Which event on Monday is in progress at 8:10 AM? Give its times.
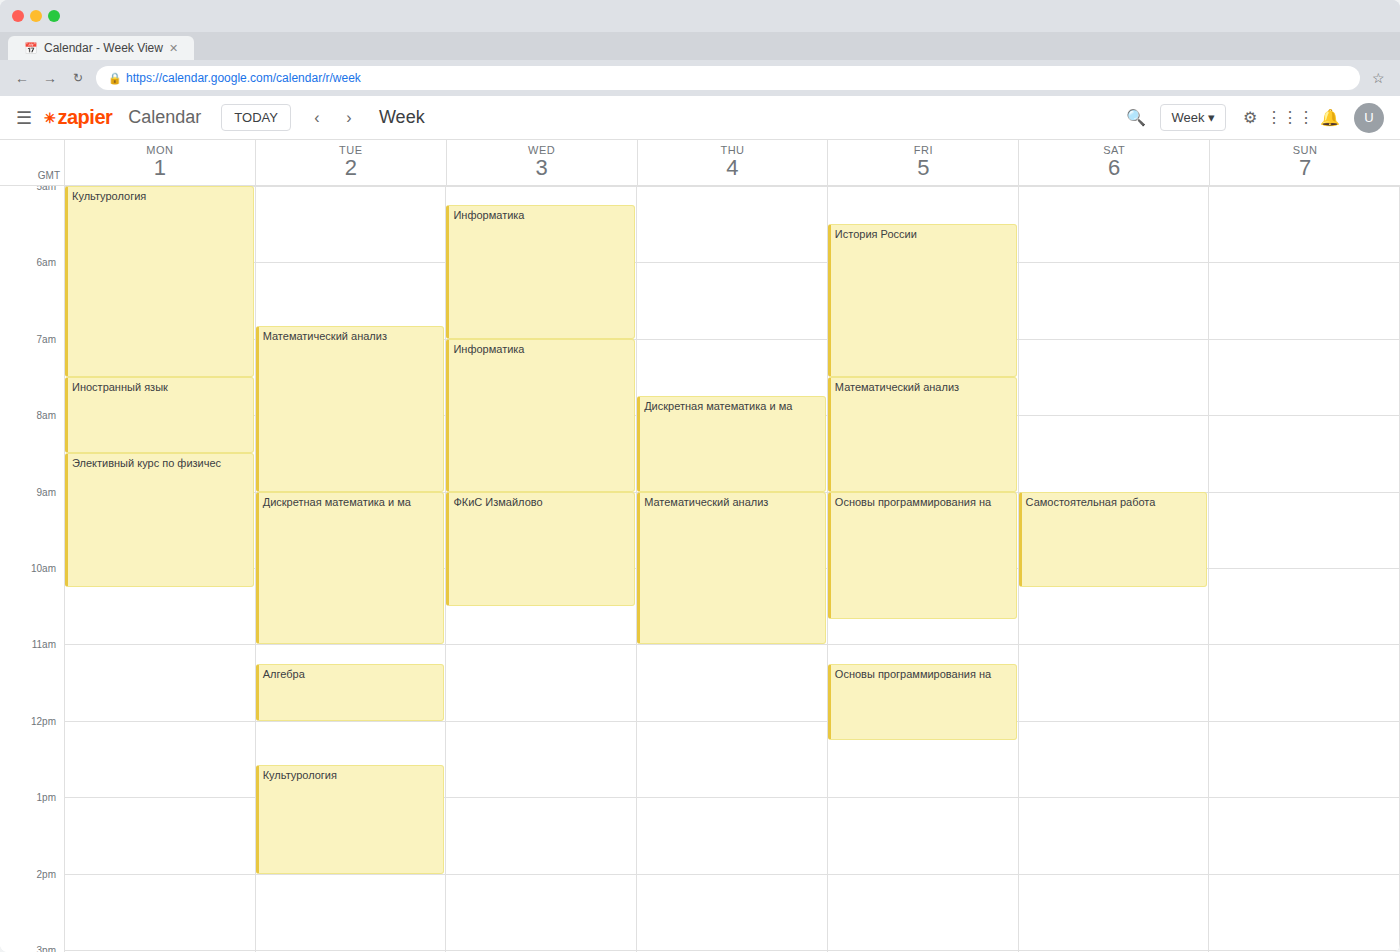
"Иностранный язык", 7:30 AM to 8:30 AM